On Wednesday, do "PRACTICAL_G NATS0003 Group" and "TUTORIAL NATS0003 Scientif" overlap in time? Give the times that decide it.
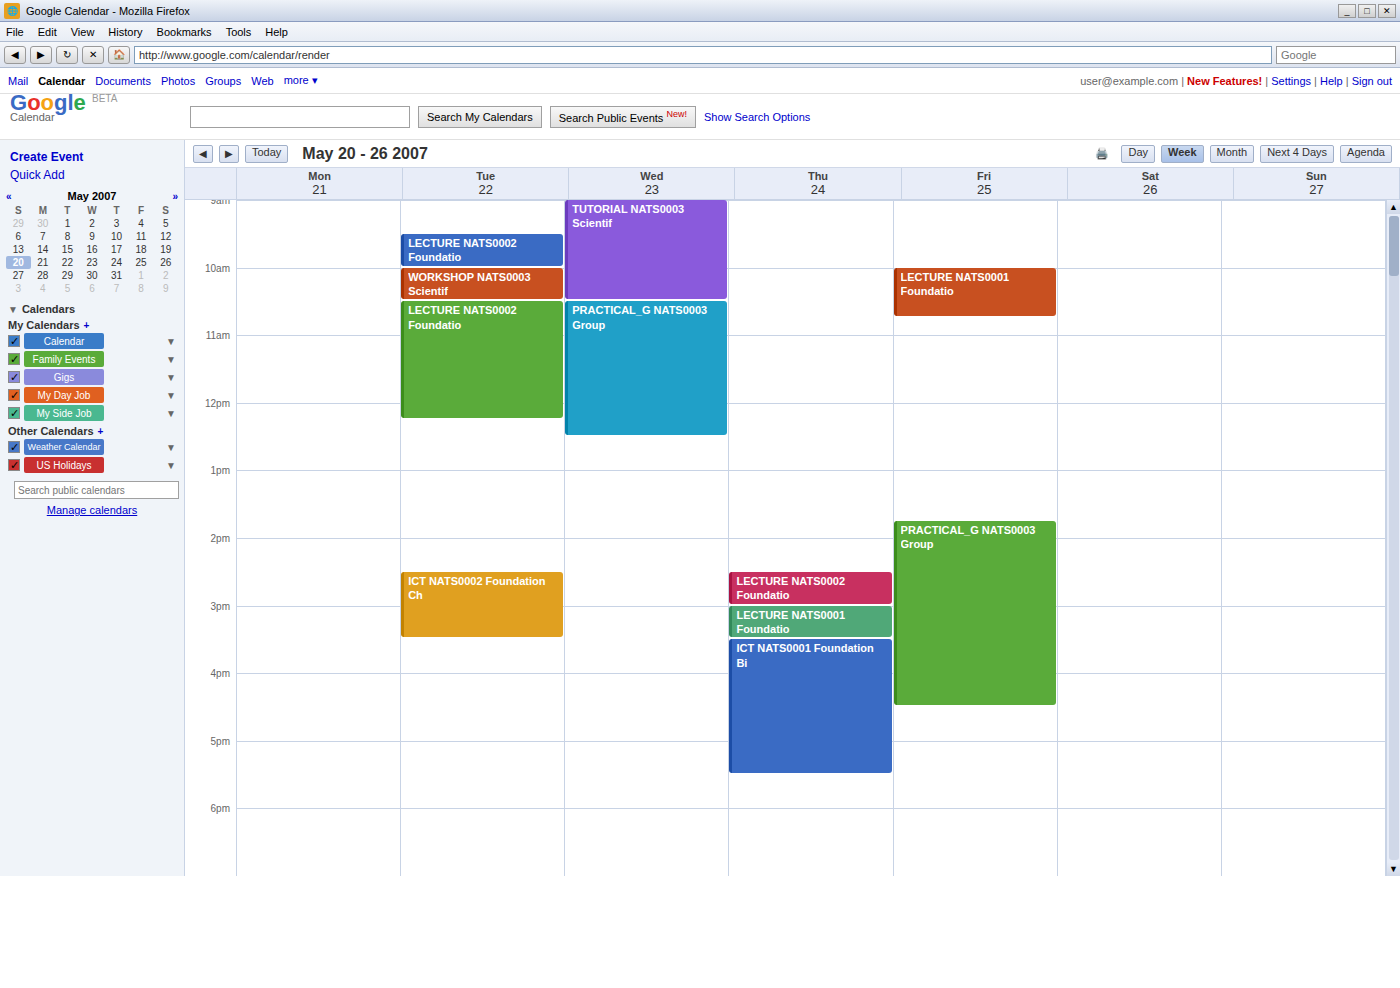
"TUTORIAL NATS0003 Scientif" ends at 10:30 AM, exactly when "PRACTICAL_G NATS0003 Group" starts -- they touch but do not overlap.